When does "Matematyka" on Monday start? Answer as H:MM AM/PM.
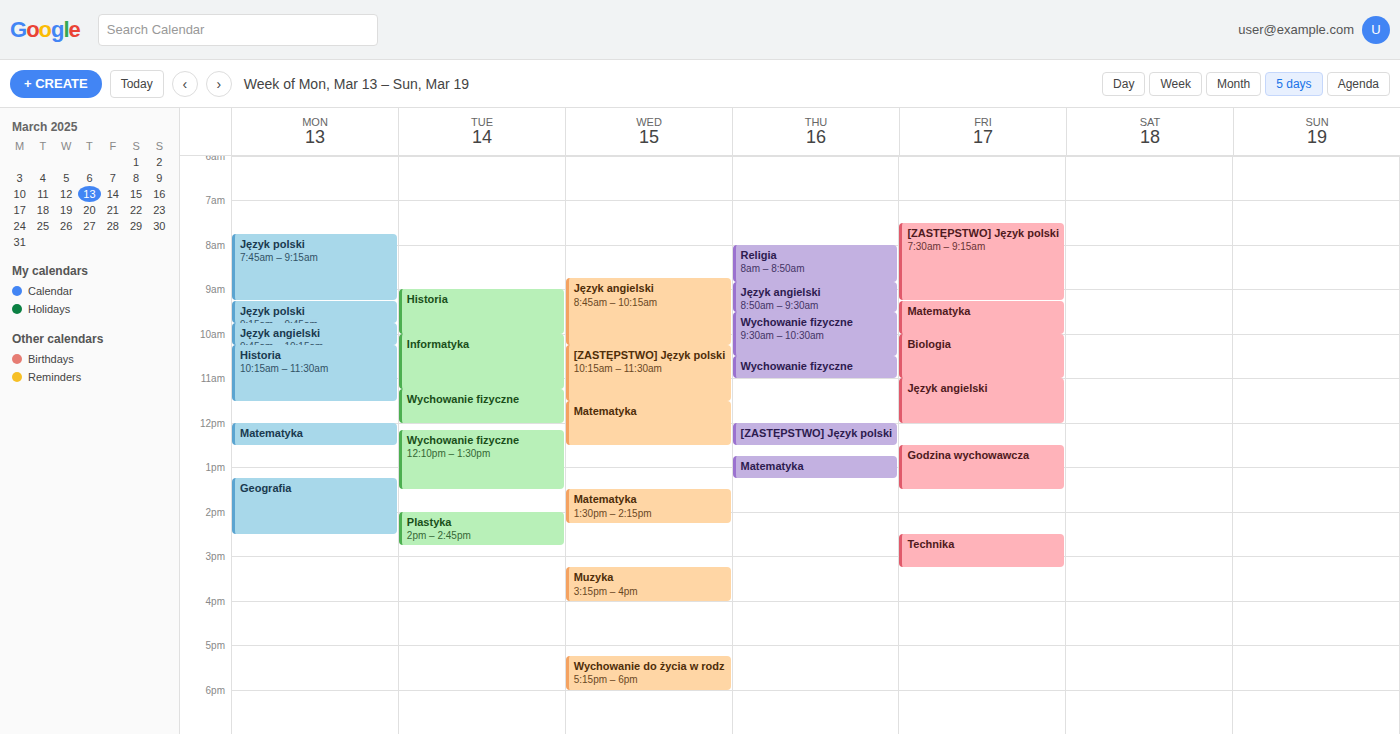
12:00 PM